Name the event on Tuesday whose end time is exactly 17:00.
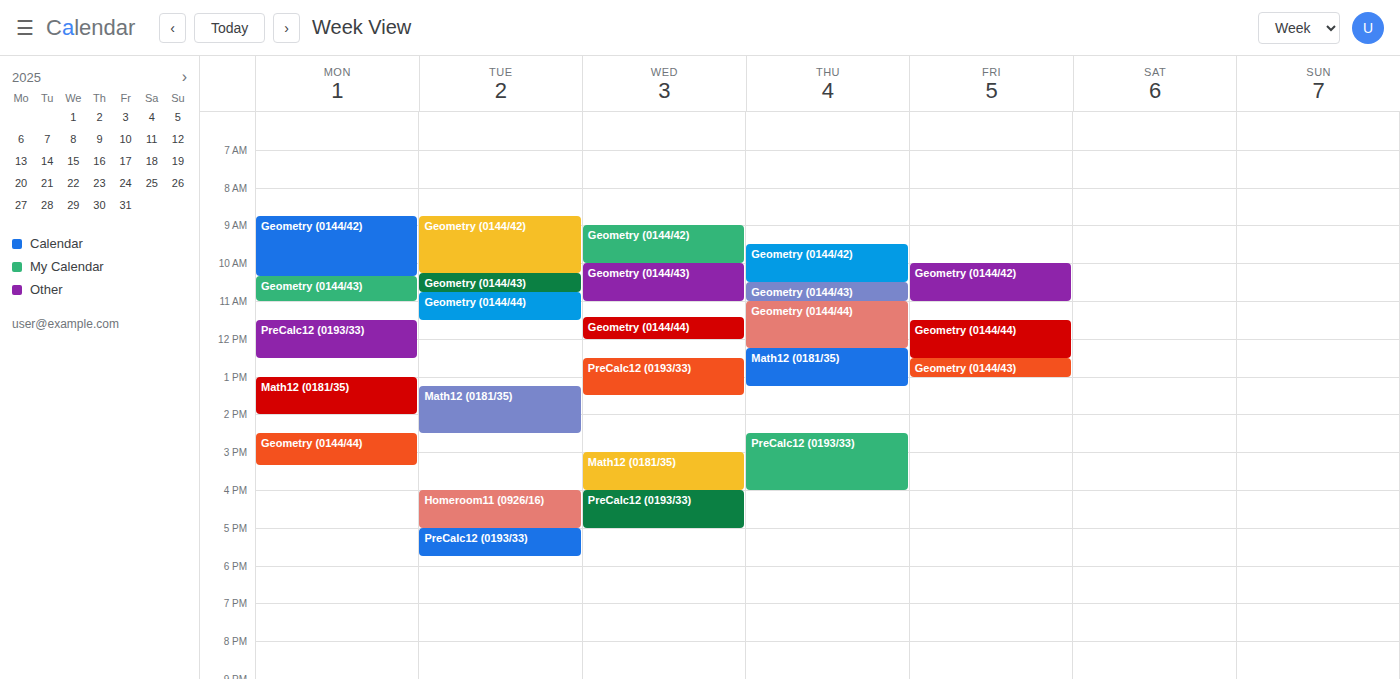
"Homeroom11 (0926/16)"